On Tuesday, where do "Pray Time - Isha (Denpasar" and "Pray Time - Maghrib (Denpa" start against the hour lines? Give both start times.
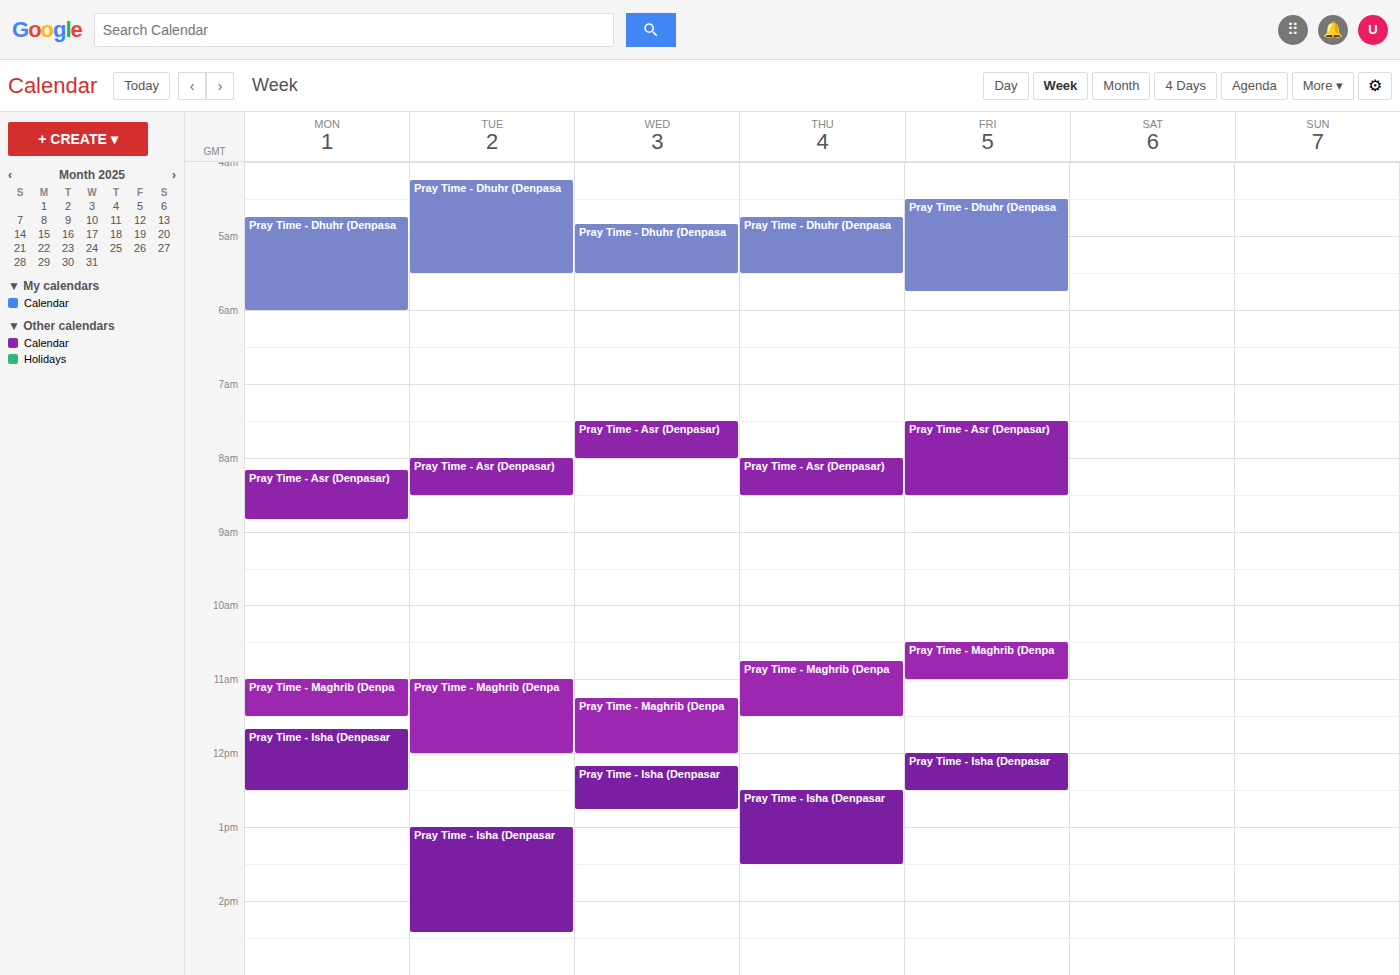
"Pray Time - Isha (Denpasar": 13:00, exactly on the 13:00 line. "Pray Time - Maghrib (Denpa": 11:00, exactly on the 11:00 line.